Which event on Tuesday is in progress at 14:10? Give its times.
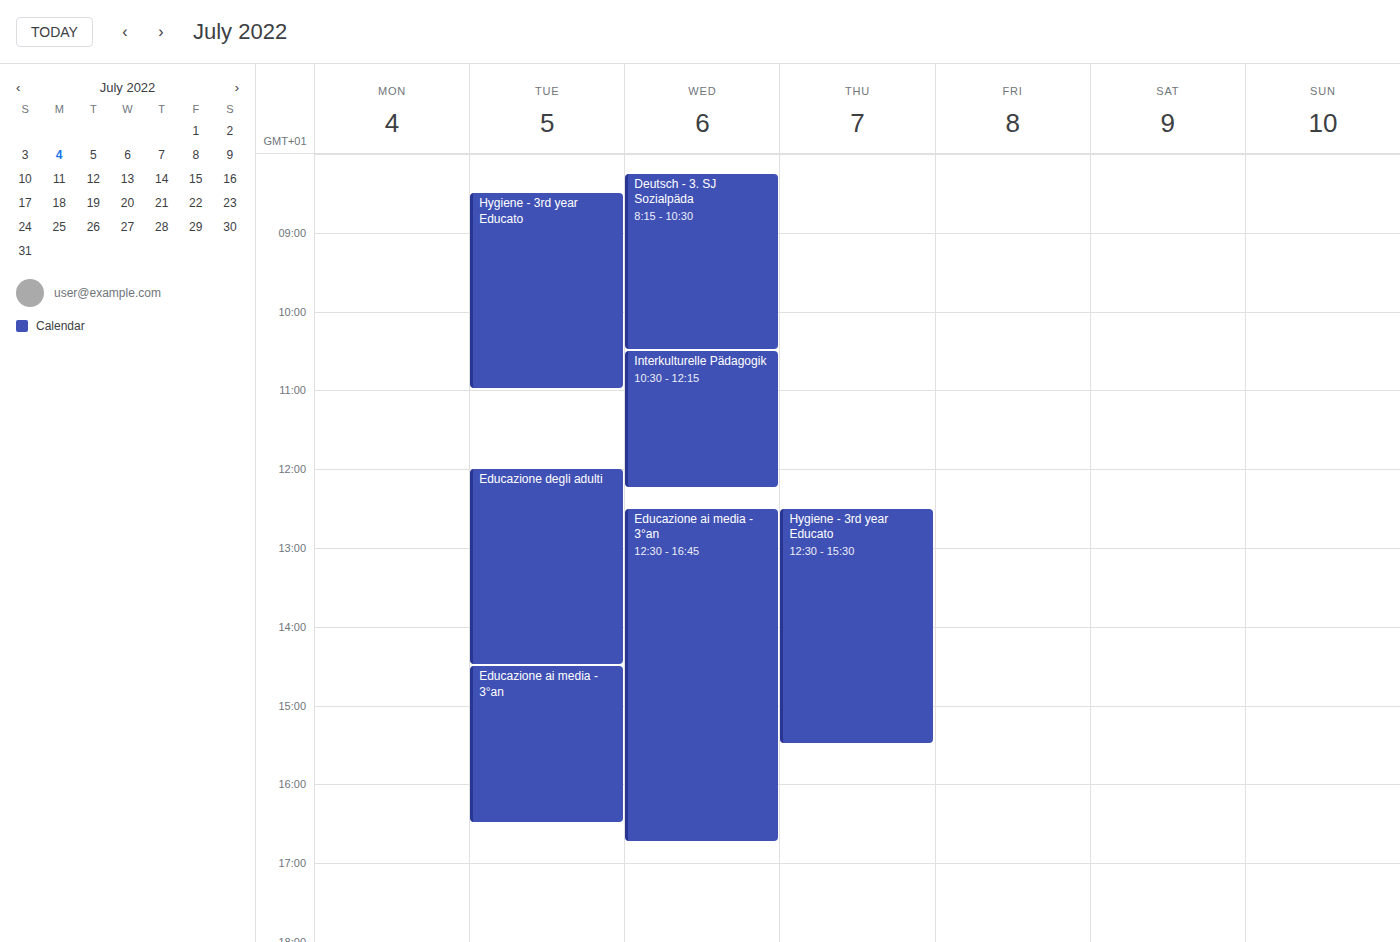
"Educazione degli adulti", 12:00 to 14:30